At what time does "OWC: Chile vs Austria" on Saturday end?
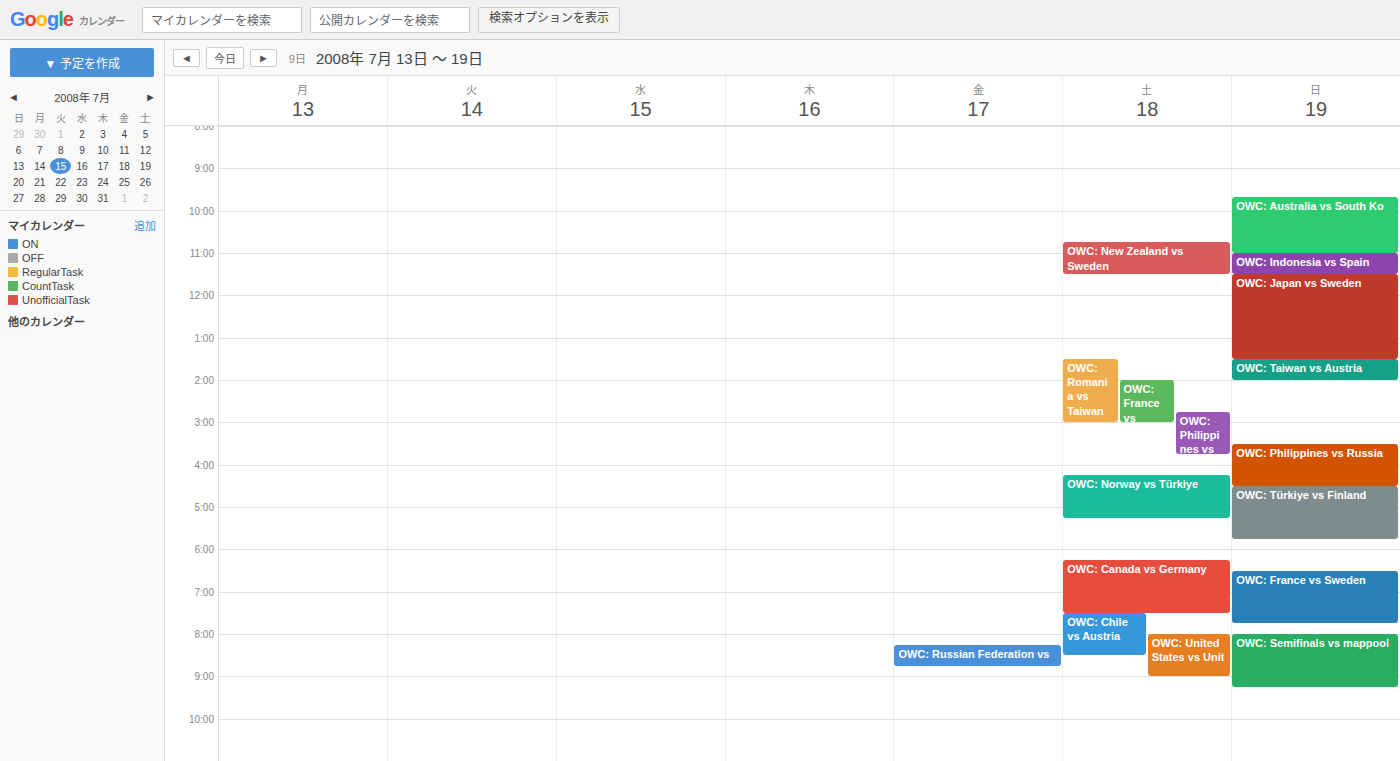
8:30 PM